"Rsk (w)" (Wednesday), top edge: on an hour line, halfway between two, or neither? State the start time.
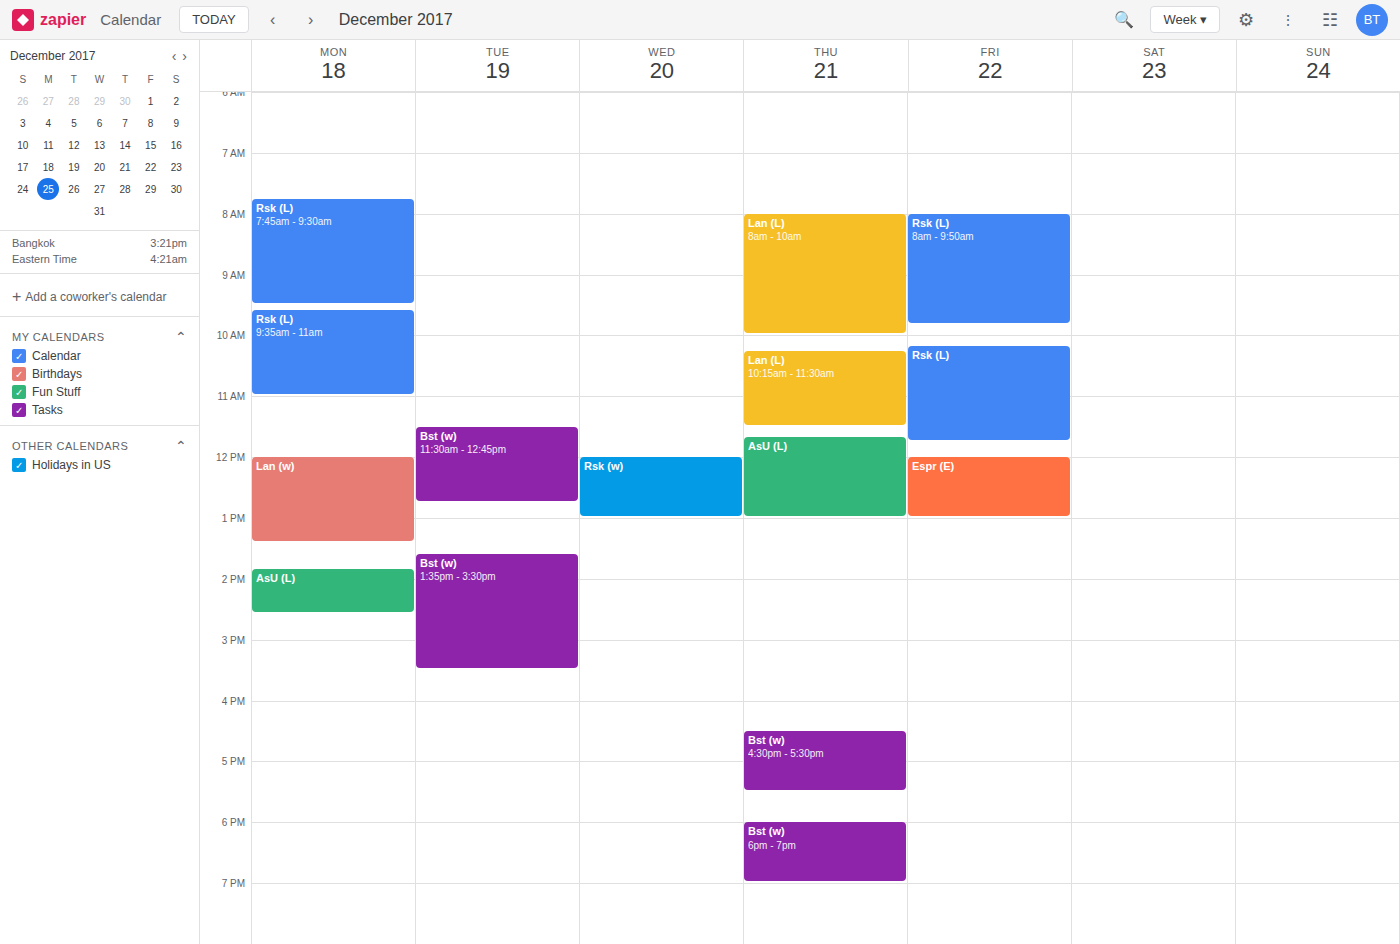
12:00 PM -- exactly on the 12 PM line.